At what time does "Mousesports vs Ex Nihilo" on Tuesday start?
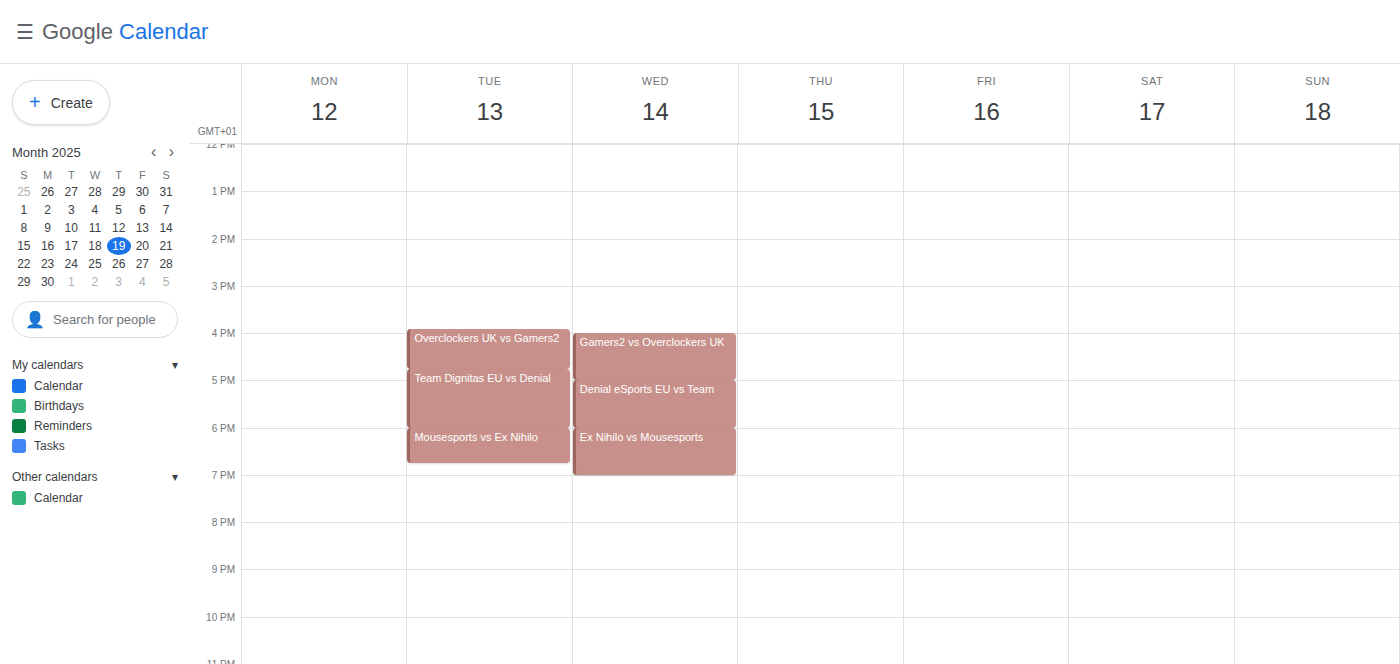
6:00 PM